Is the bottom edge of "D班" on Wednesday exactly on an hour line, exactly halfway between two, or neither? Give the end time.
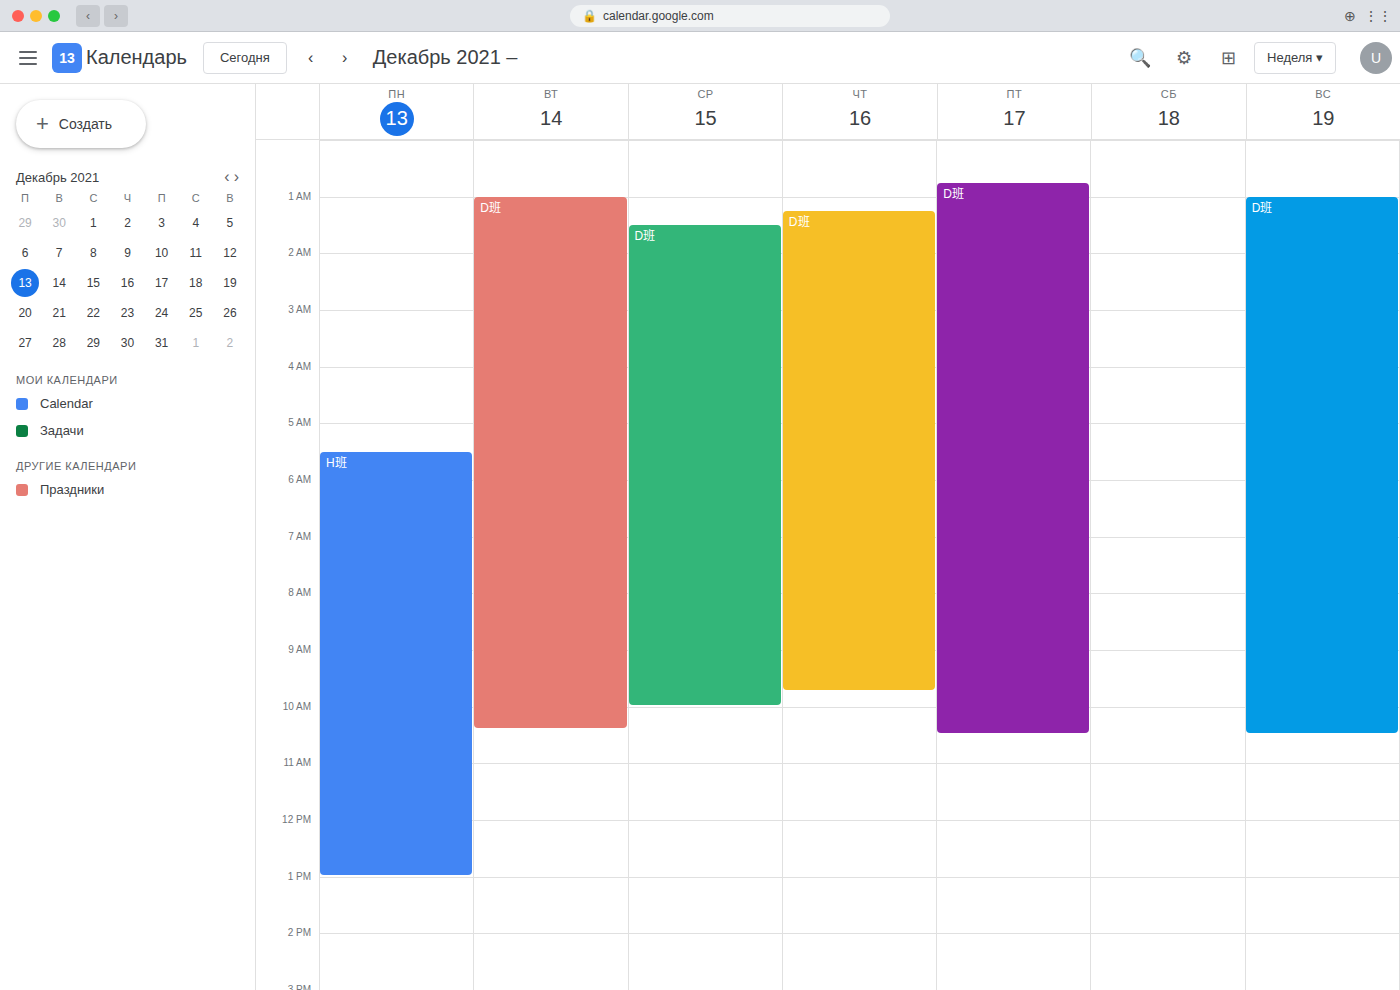
10:00 AM -- exactly on the 10 AM line.